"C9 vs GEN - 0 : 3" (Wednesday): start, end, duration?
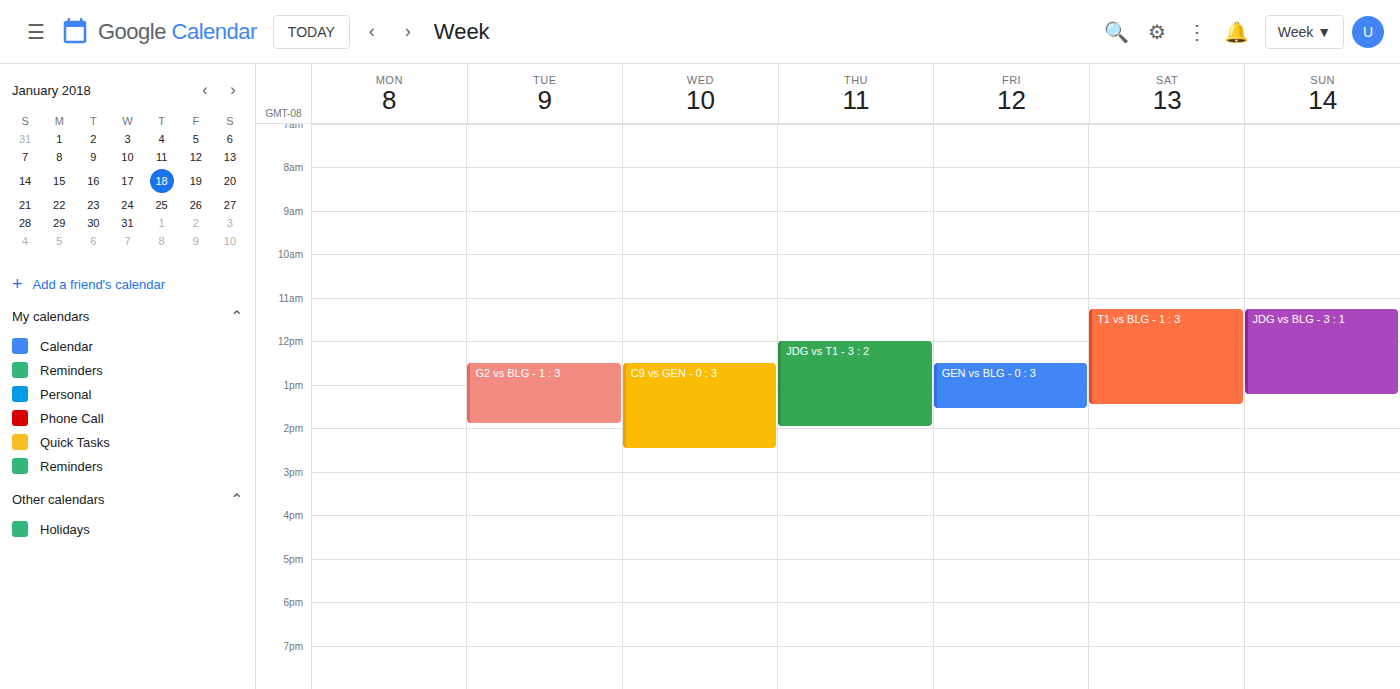
12:30 PM to 2:30 PM, 2 hours